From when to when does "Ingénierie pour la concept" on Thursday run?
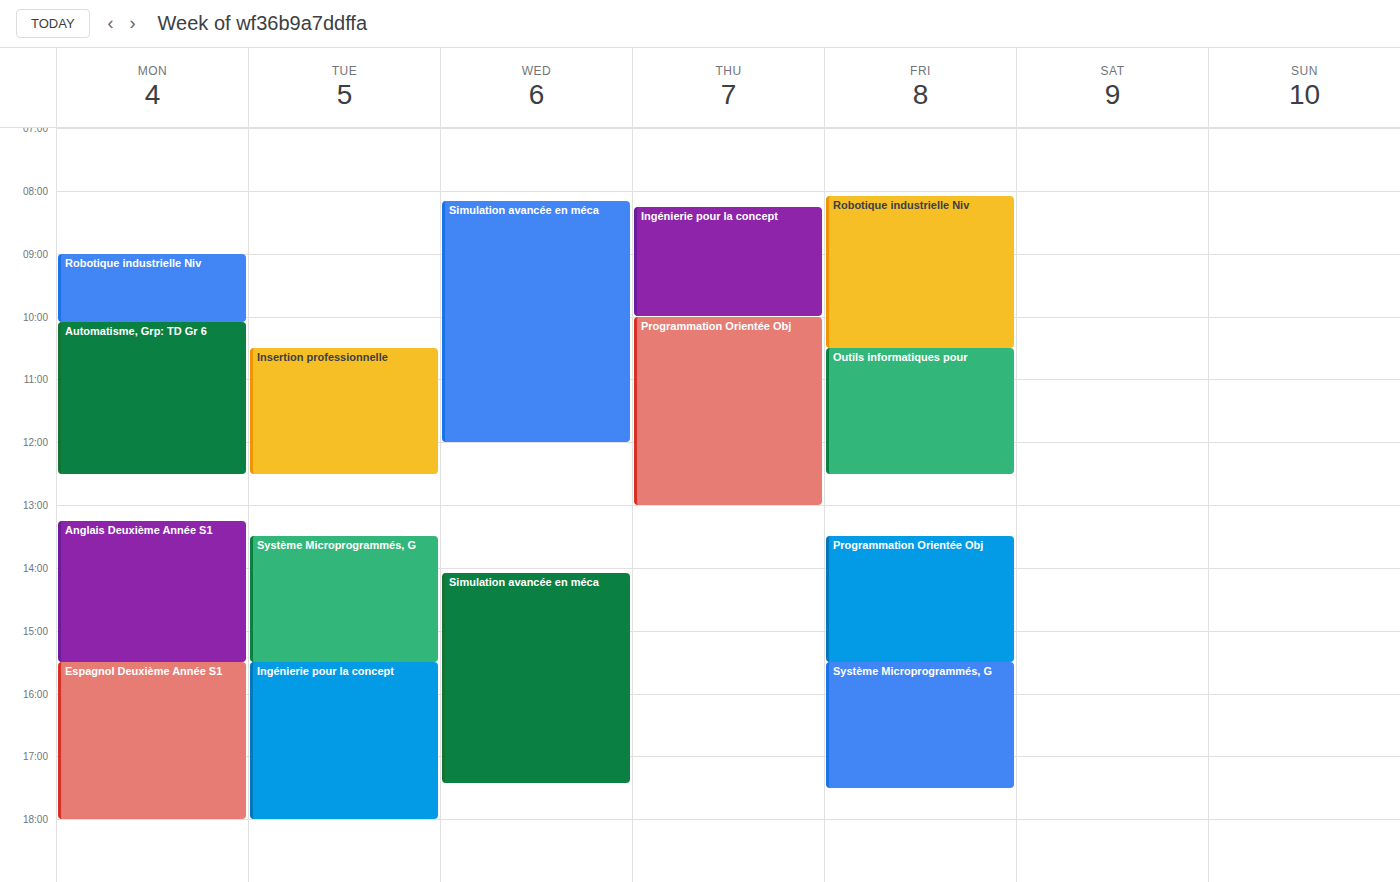
8:15 AM to 10:00 AM